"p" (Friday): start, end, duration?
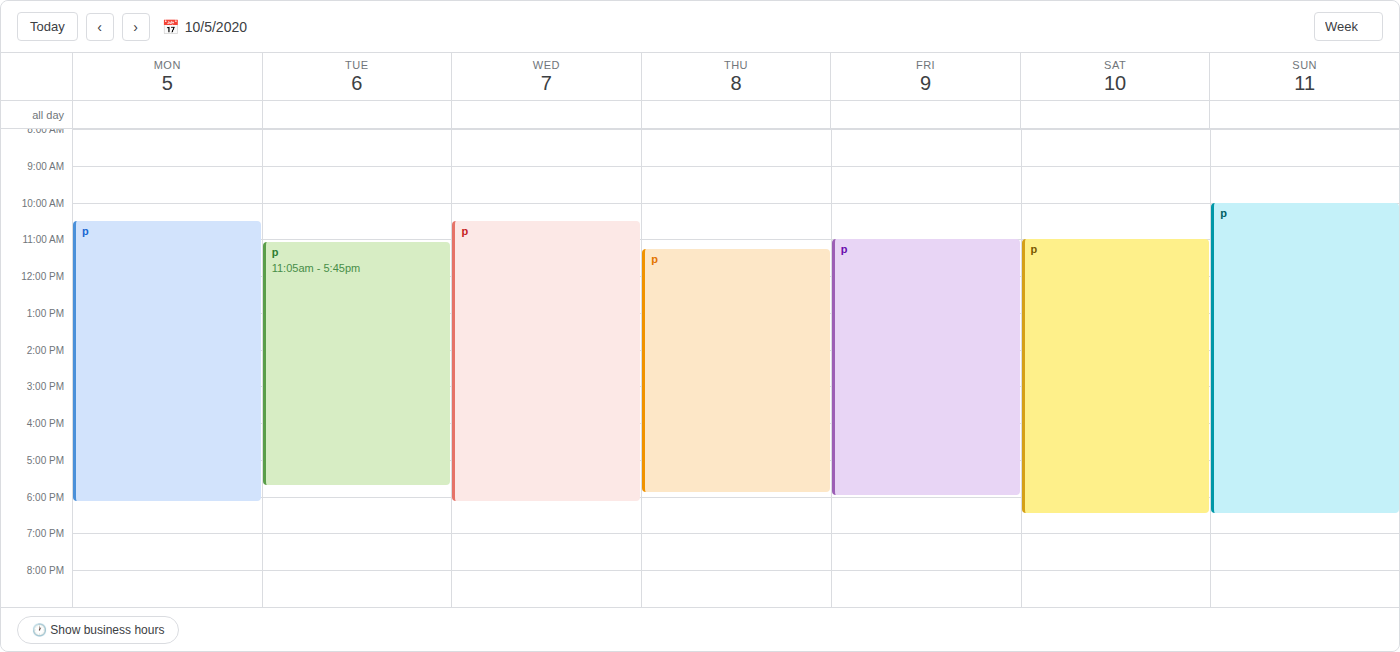
11:00 AM to 6:00 PM, 7 hours